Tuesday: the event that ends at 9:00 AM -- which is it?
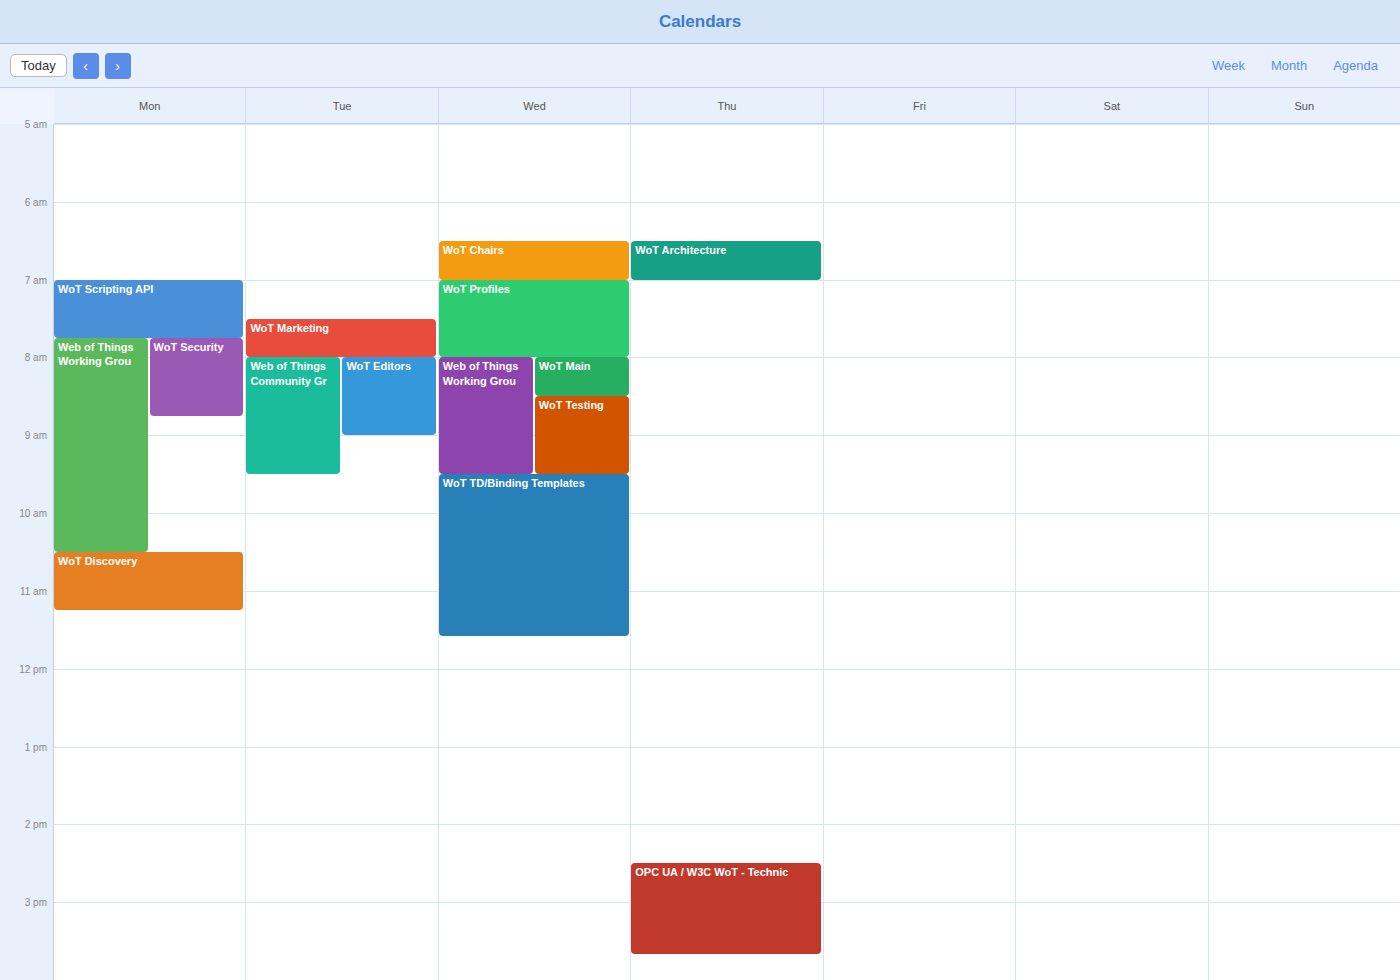
"WoT Editors"